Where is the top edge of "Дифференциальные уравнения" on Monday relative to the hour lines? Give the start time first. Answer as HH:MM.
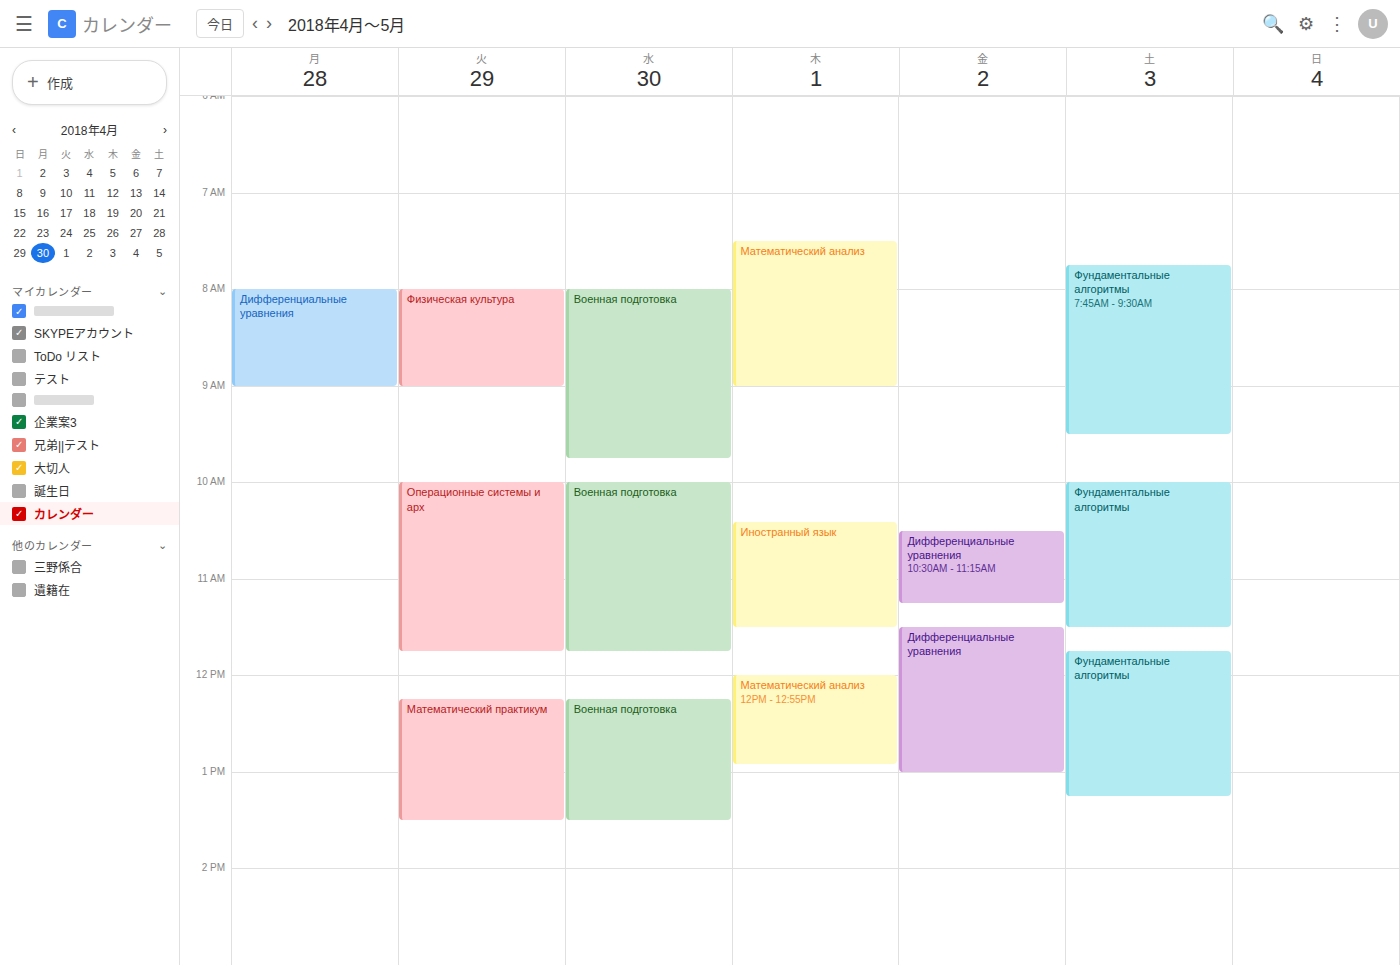
08:00 -- exactly on the 08:00 line.